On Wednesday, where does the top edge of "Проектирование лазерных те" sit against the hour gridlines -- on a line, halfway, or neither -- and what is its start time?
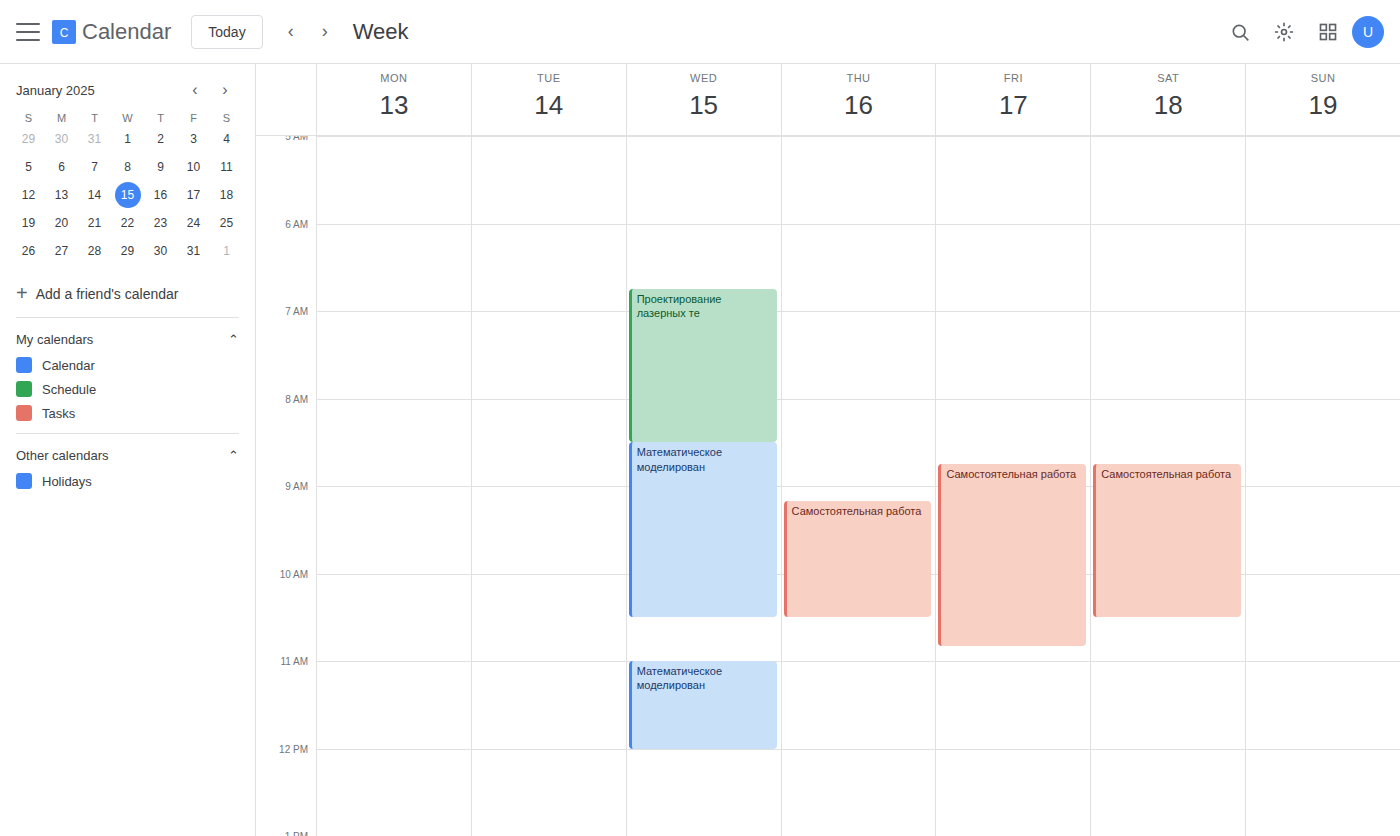
6:45 AM -- neither: three quarters of the way from the 6 AM line to the 7 AM line.